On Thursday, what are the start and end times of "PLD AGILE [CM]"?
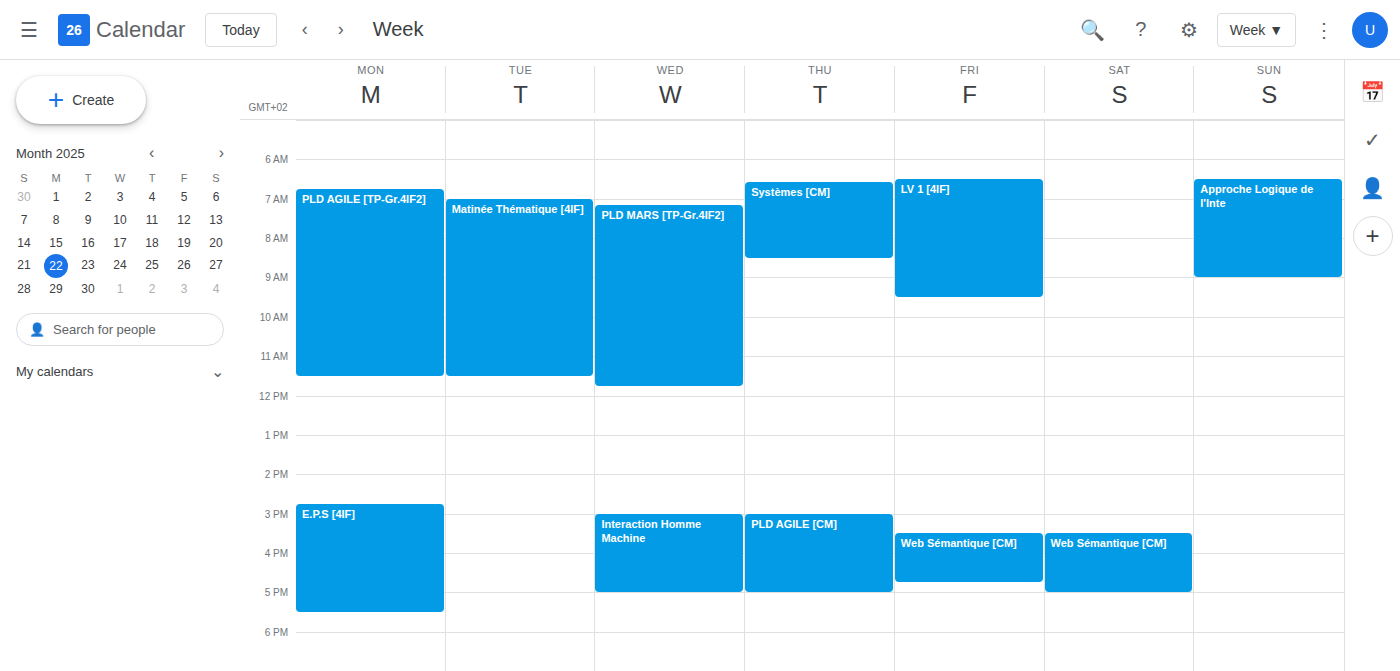
3:00 PM to 5:00 PM